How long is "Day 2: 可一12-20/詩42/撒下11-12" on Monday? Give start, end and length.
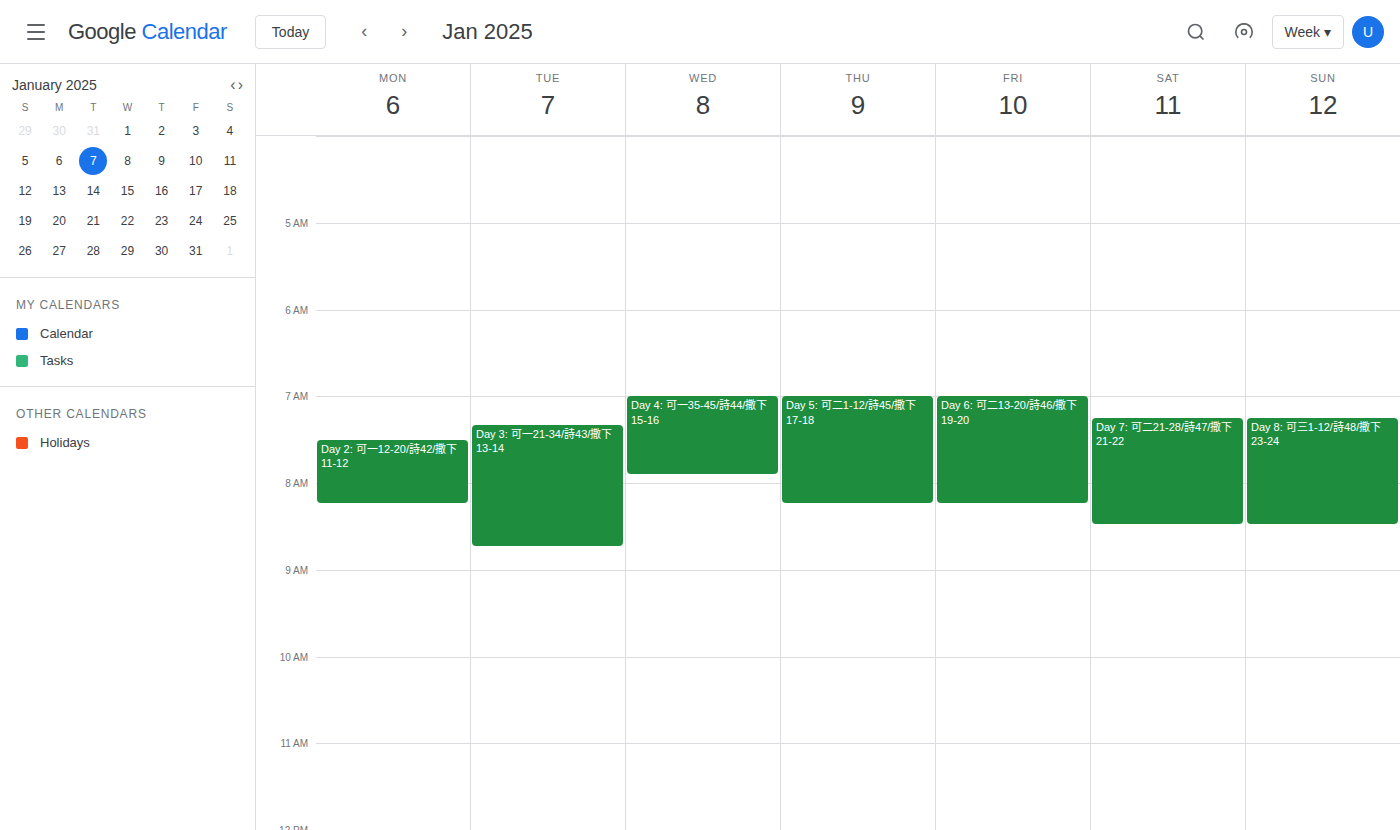
7:30 AM to 8:15 AM, 45 minutes